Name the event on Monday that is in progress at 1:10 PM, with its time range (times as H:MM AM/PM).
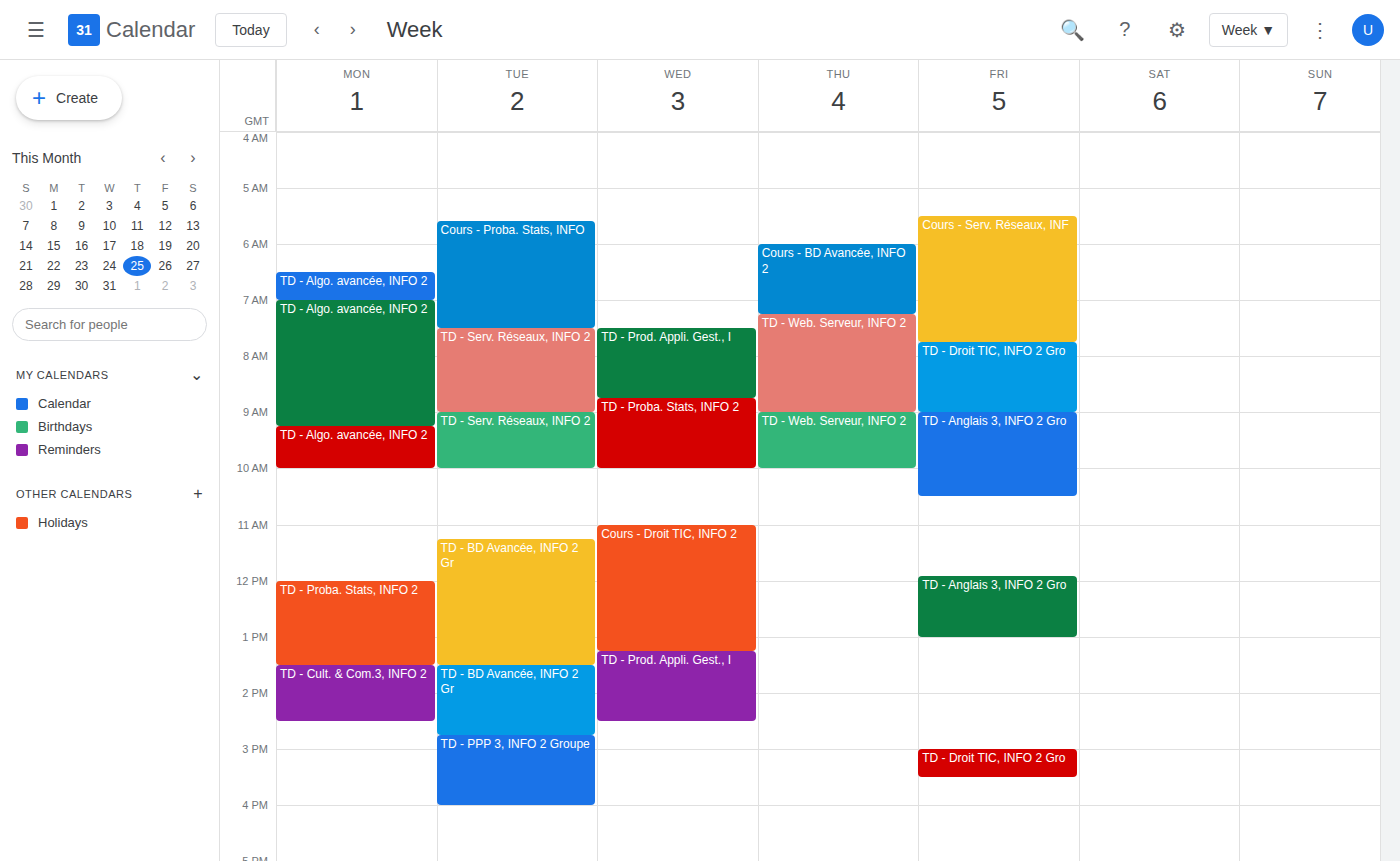
"TD - Proba. Stats, INFO 2", 12:00 PM to 1:30 PM